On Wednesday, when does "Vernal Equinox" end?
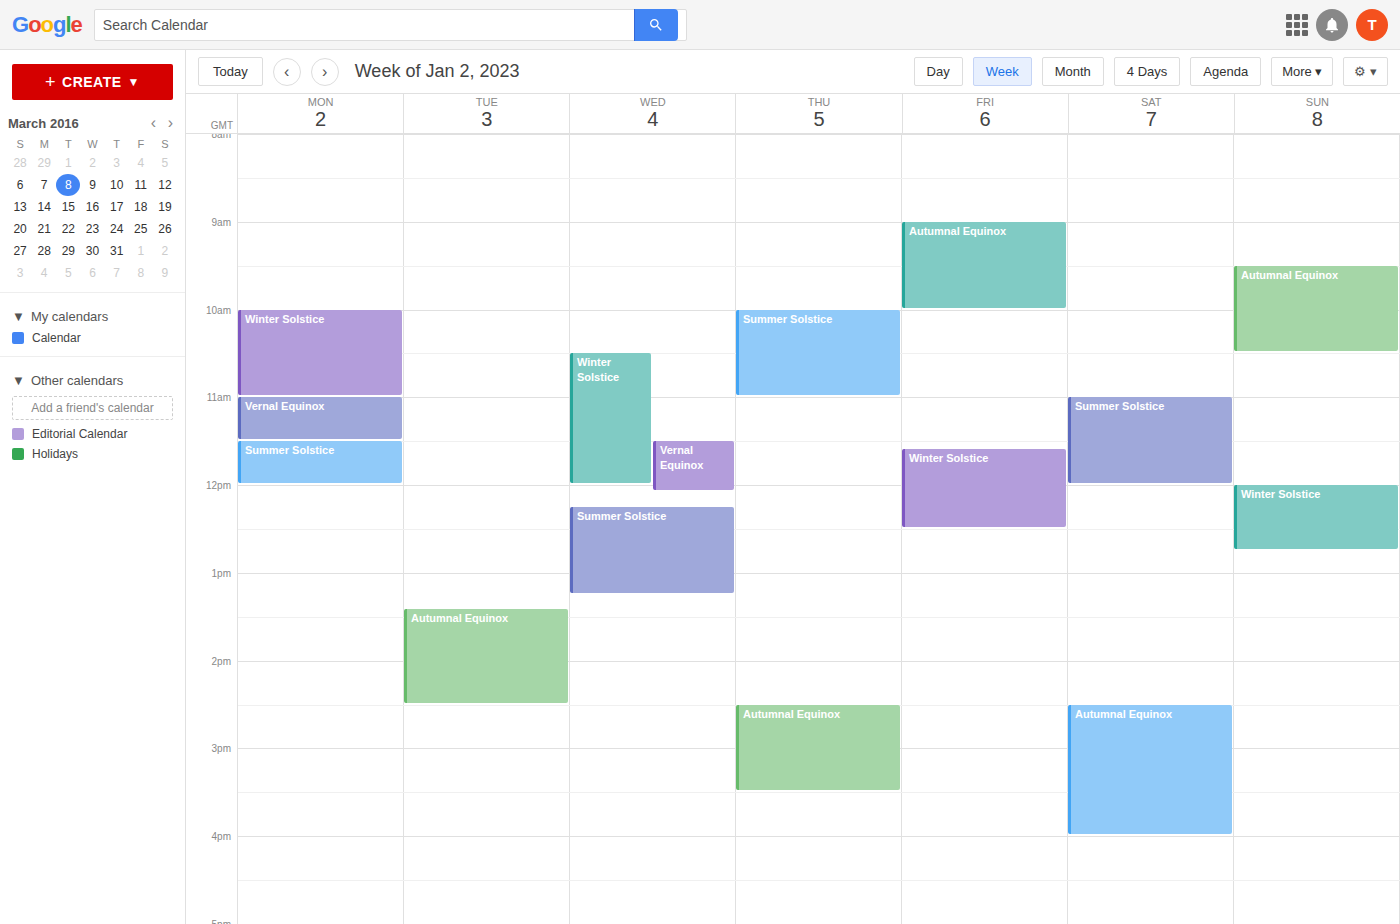
12:05 PM